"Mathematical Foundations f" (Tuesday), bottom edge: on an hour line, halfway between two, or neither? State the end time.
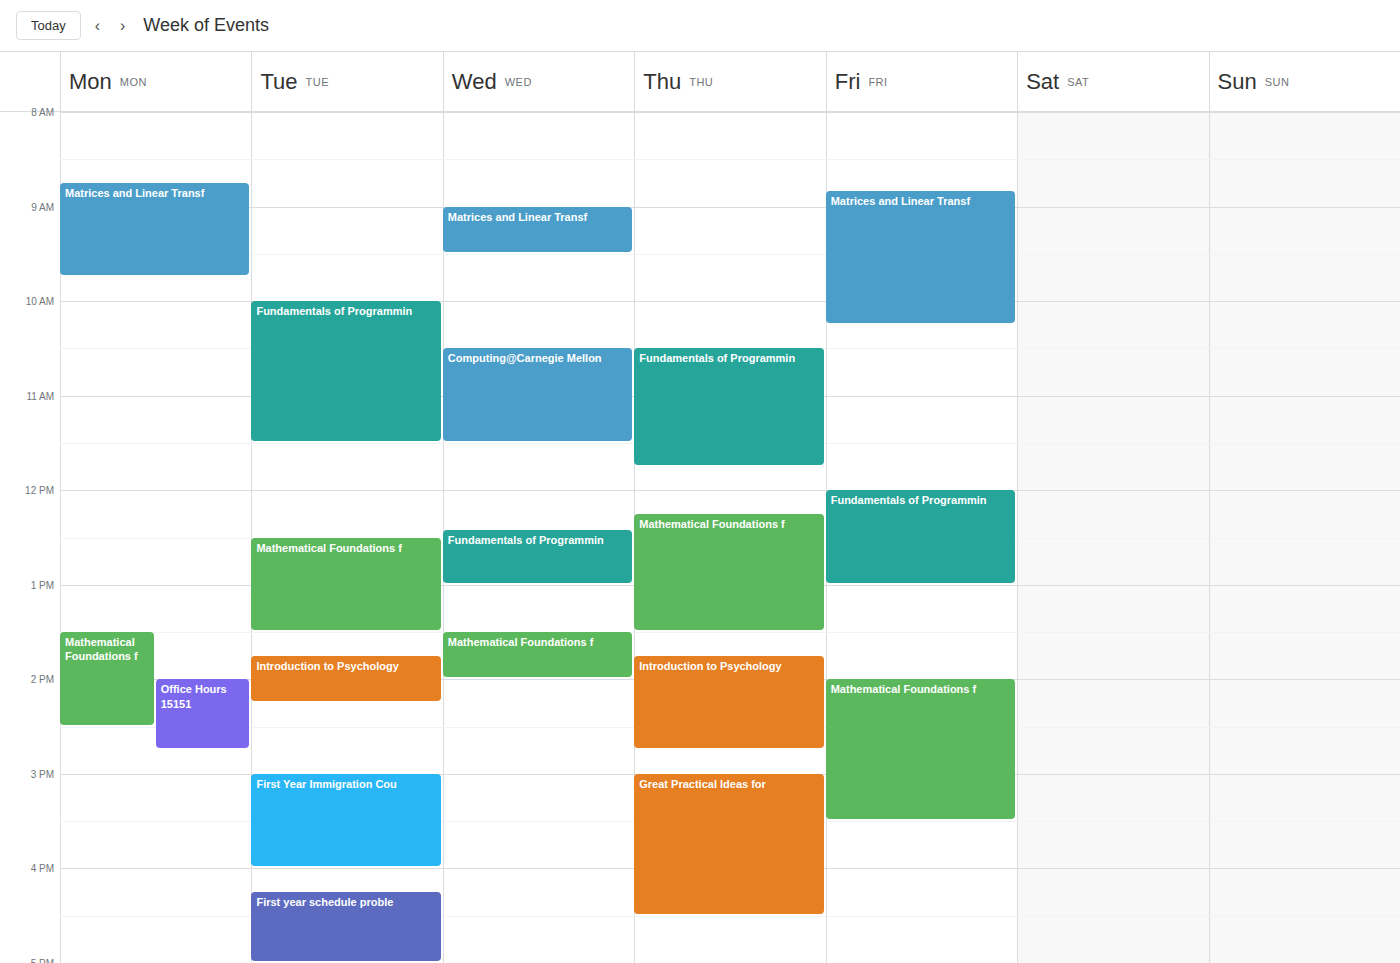
1:30 PM -- halfway between the 1 PM and 2 PM lines.